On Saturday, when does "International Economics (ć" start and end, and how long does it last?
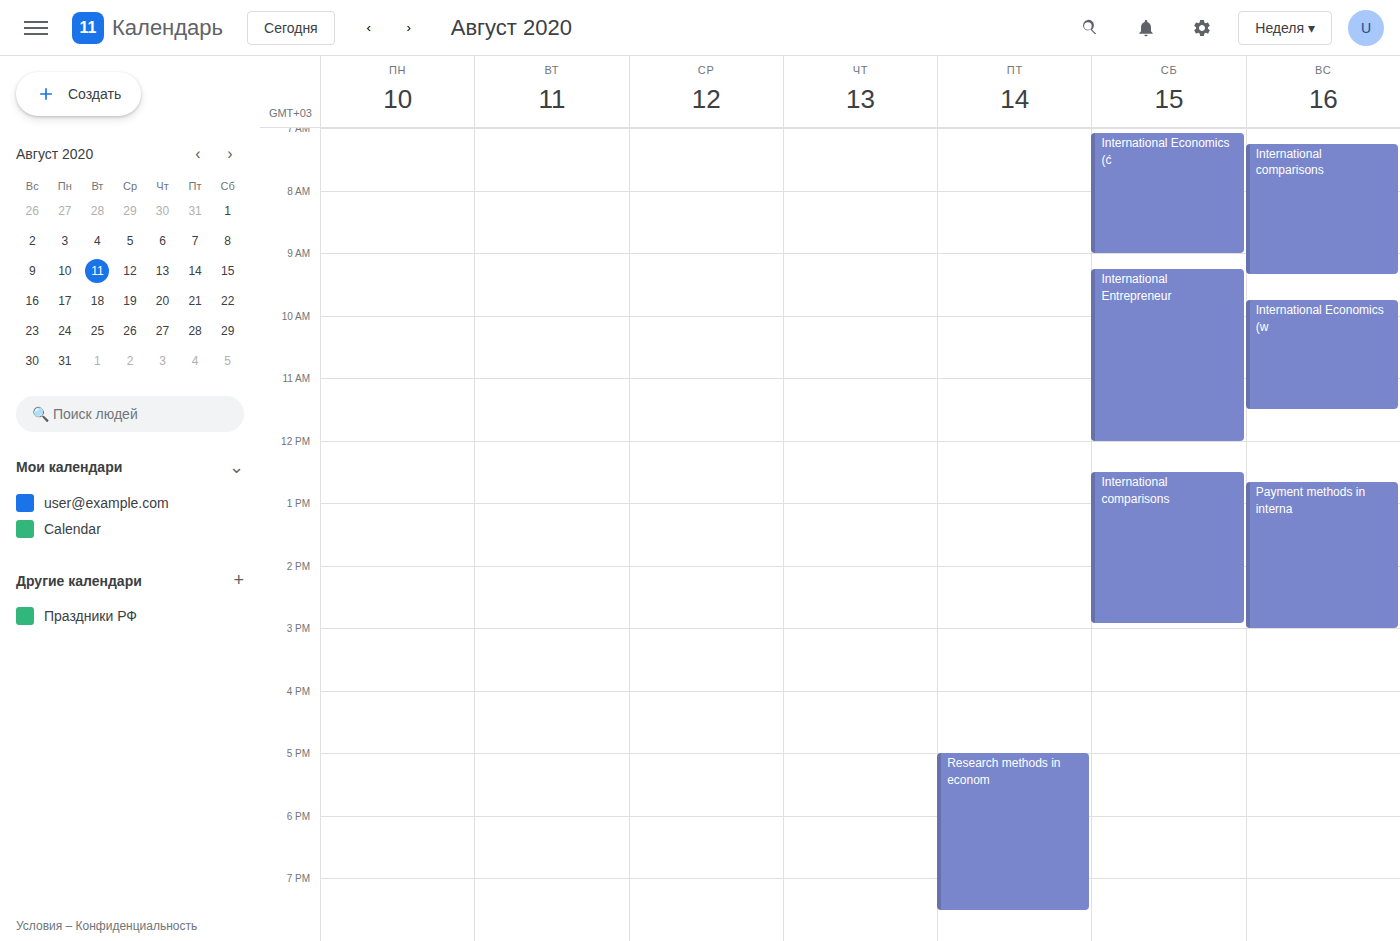
07:05 to 09:00, 1 hour 55 minutes